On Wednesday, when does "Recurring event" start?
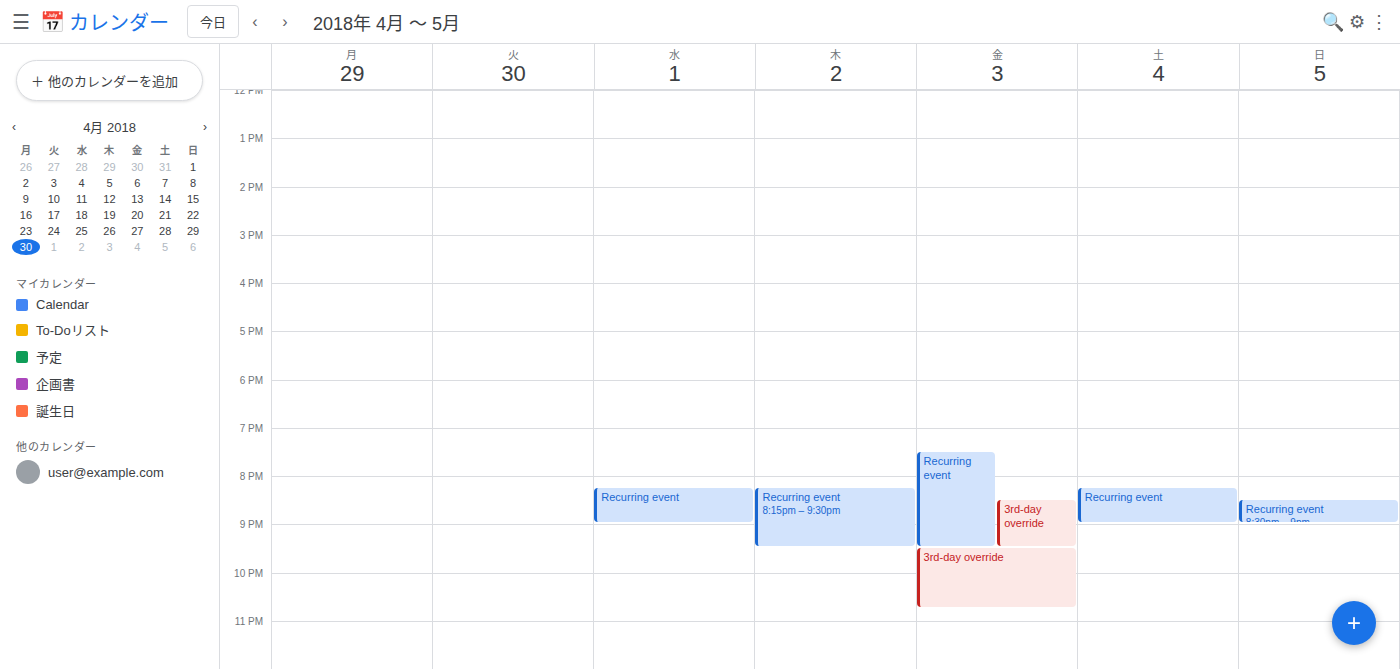
8:15 PM